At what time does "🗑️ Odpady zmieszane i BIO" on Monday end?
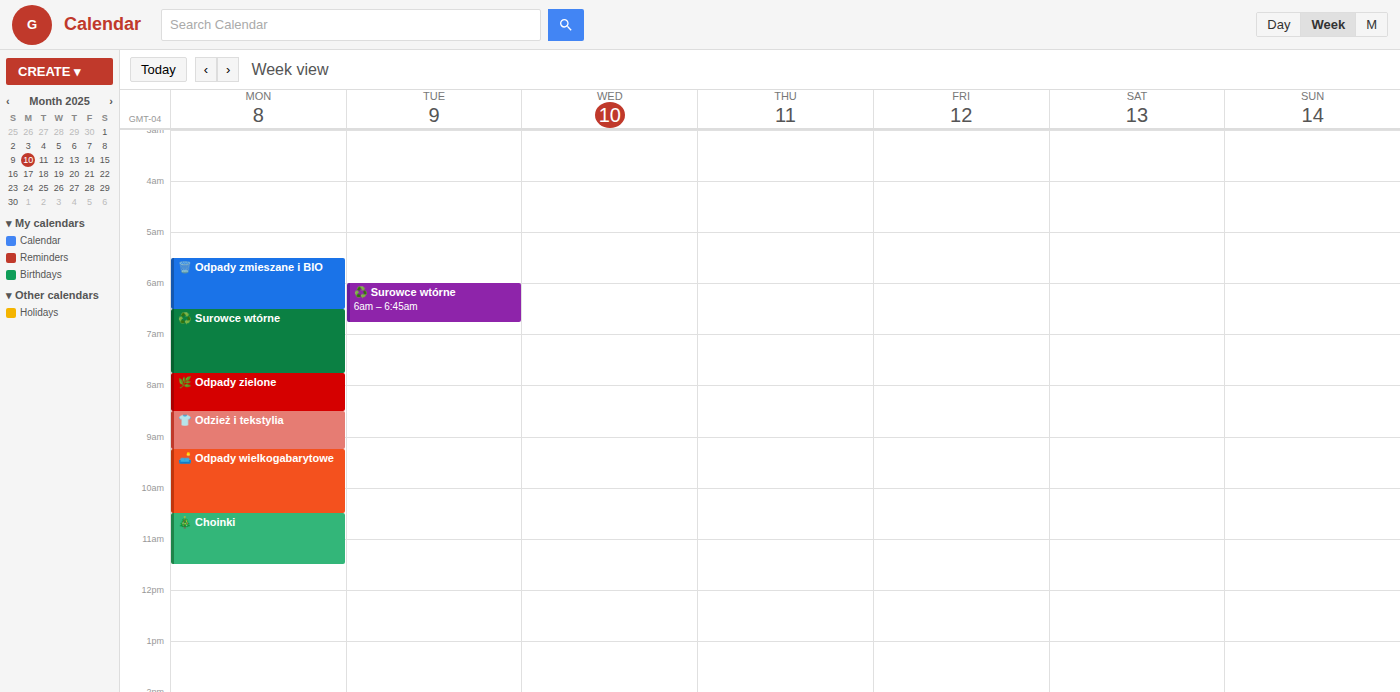
6:30 AM